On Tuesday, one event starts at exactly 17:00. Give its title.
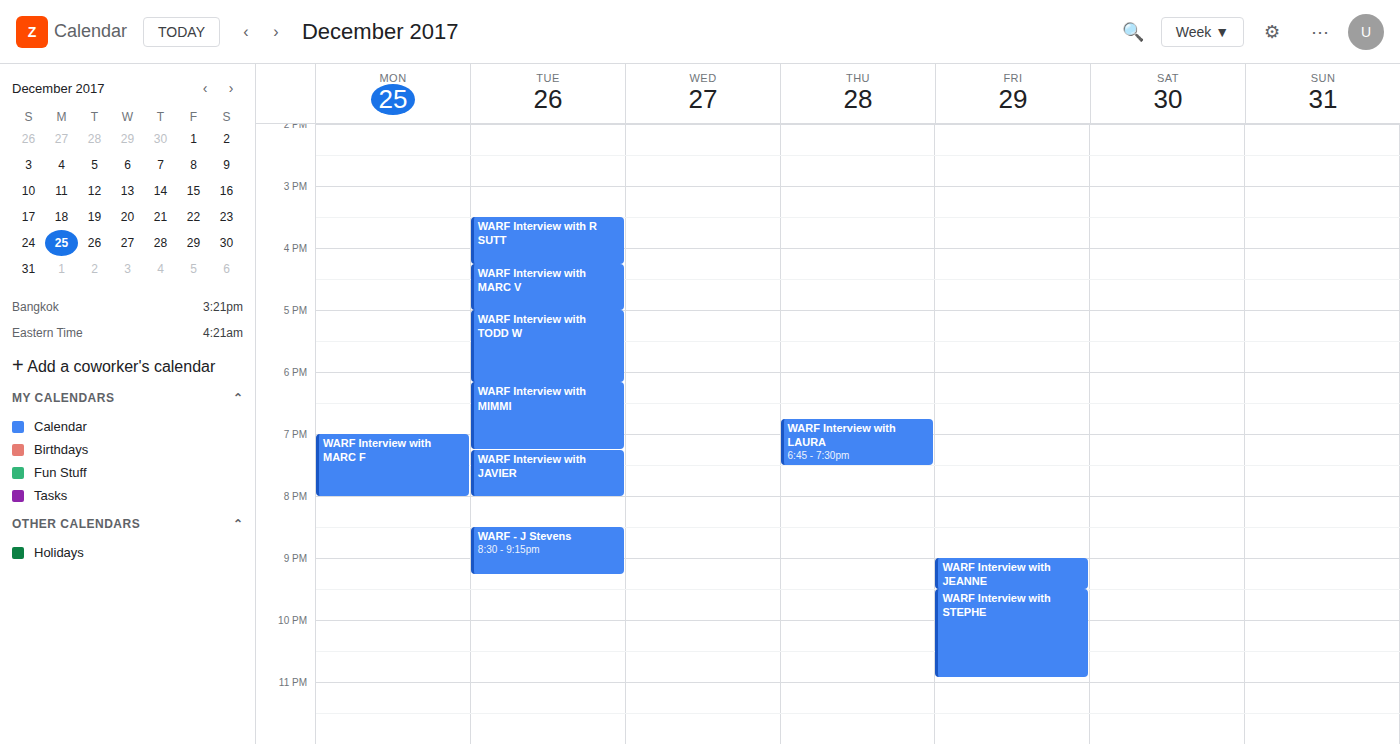
"WARF Interview with TODD W"